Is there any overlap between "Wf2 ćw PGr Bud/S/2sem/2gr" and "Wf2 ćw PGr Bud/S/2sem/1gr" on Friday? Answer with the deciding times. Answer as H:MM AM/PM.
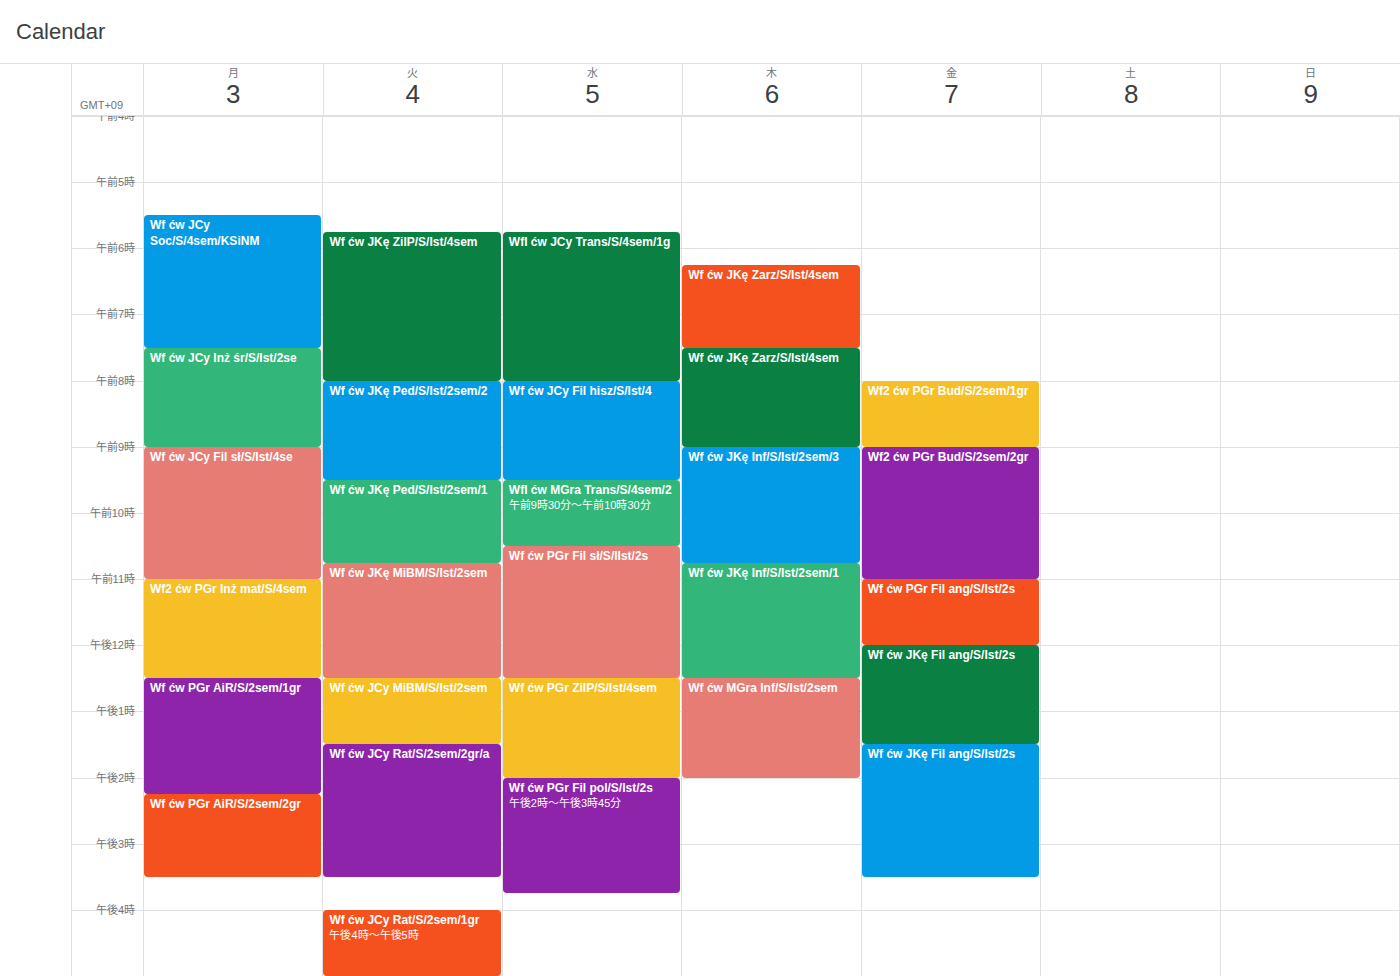
"Wf2 ćw PGr Bud/S/2sem/1gr" ends at 9:00 AM, exactly when "Wf2 ćw PGr Bud/S/2sem/2gr" starts -- they touch but do not overlap.